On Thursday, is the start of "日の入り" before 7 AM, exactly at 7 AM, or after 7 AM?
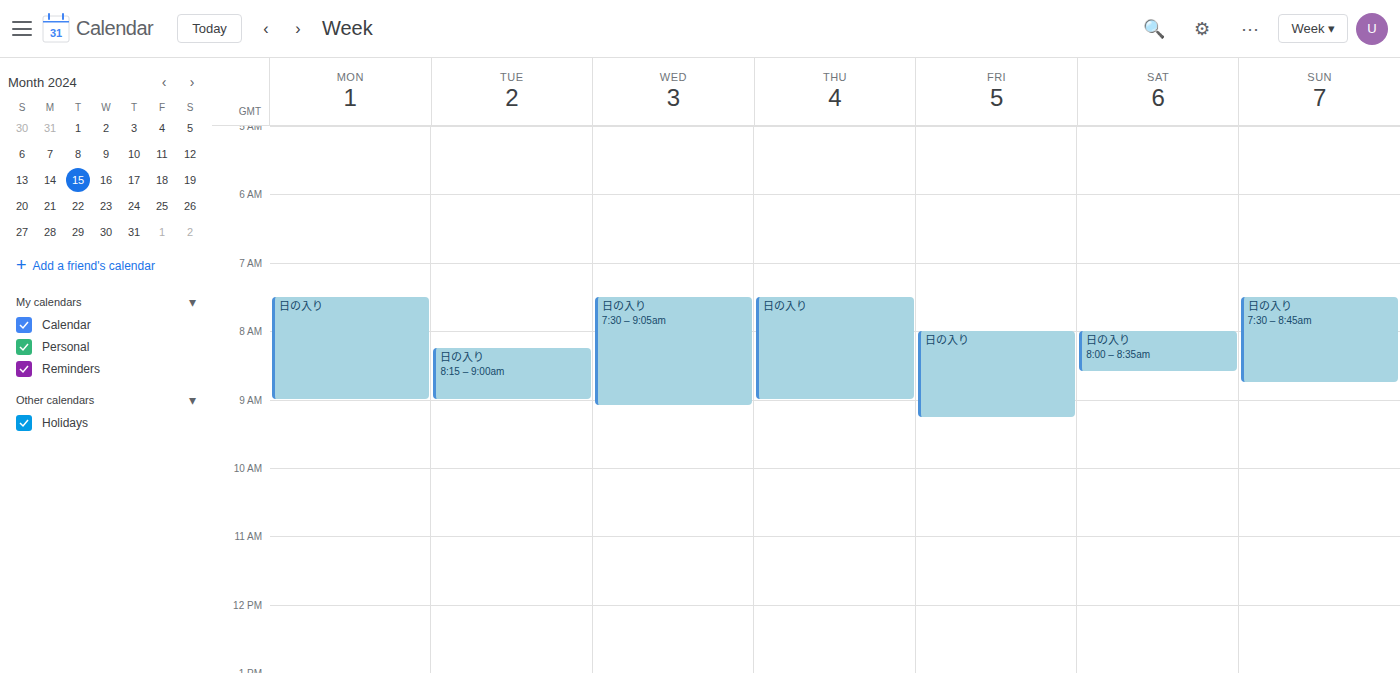
7:30 AM -- after 7 AM, 30 minutes below the 7 AM line.